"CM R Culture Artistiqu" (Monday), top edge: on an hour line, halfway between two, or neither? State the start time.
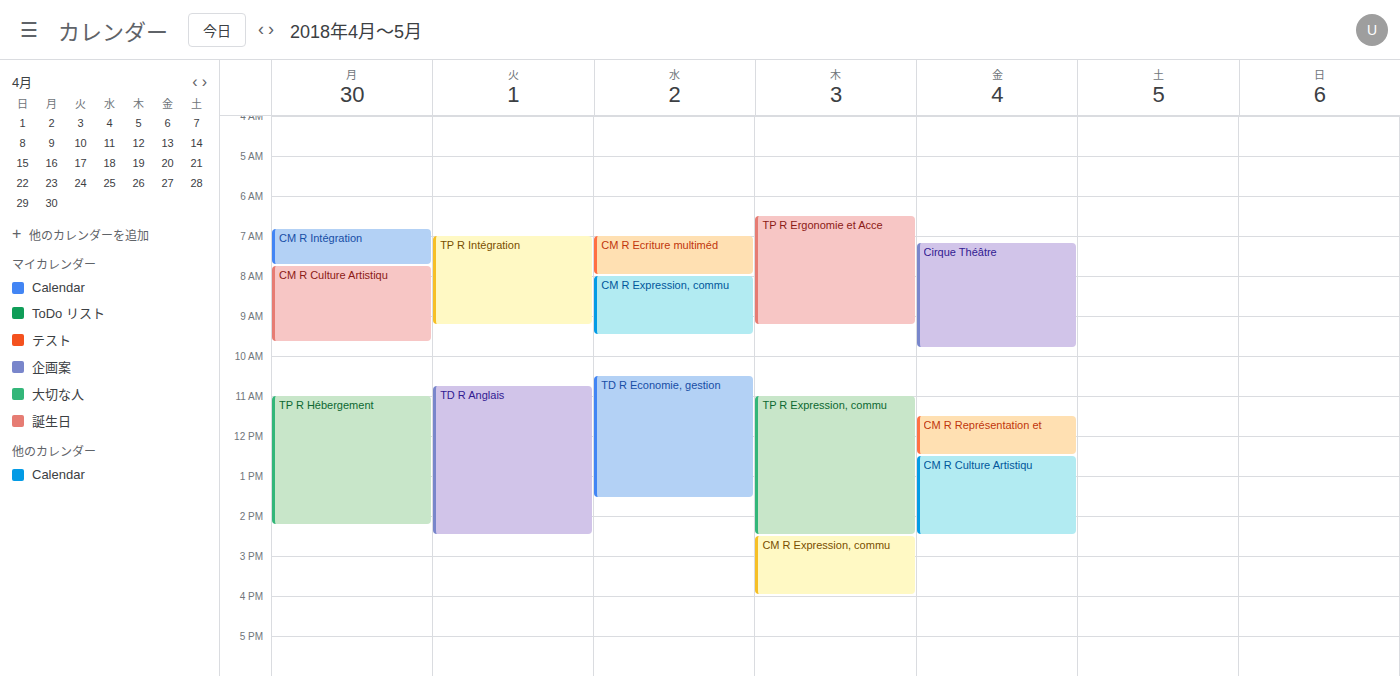
7:45 AM -- neither: three quarters of the way from the 7 AM line to the 8 AM line.